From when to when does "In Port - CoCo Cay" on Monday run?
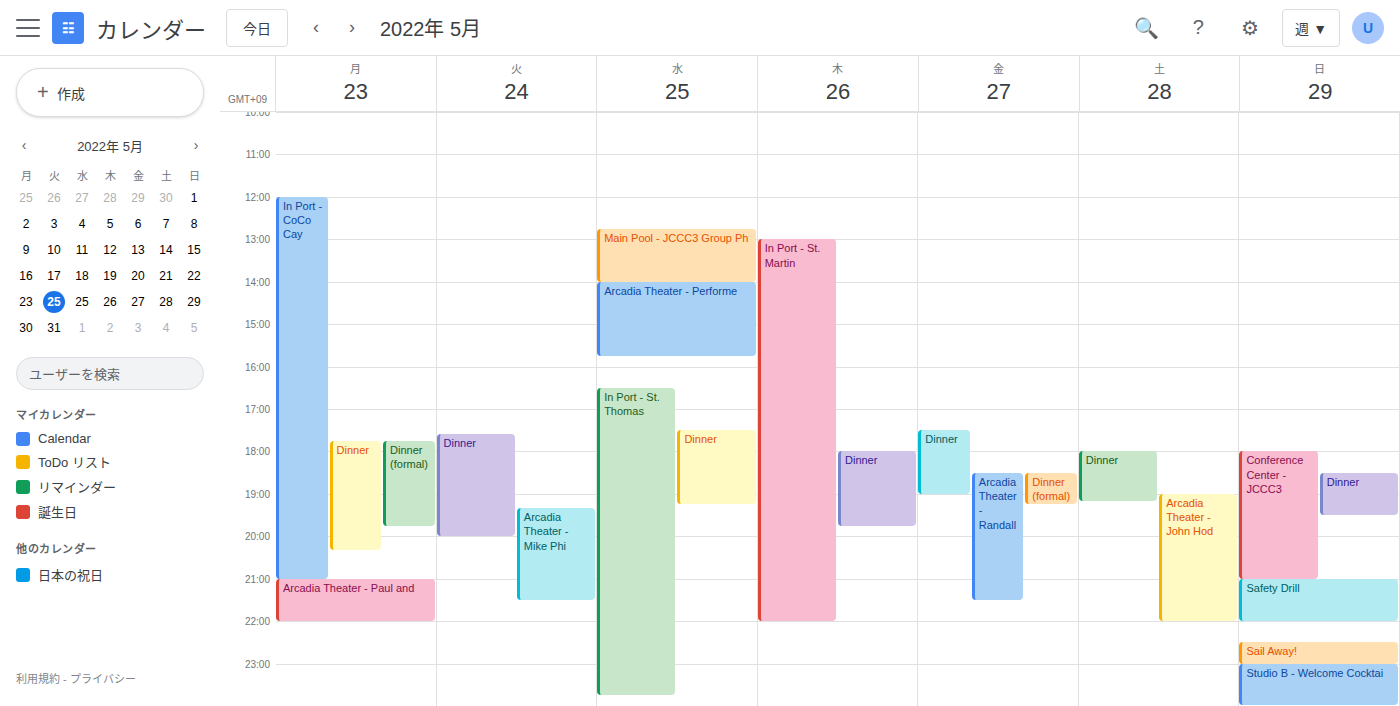
12:00 PM to 9:00 PM